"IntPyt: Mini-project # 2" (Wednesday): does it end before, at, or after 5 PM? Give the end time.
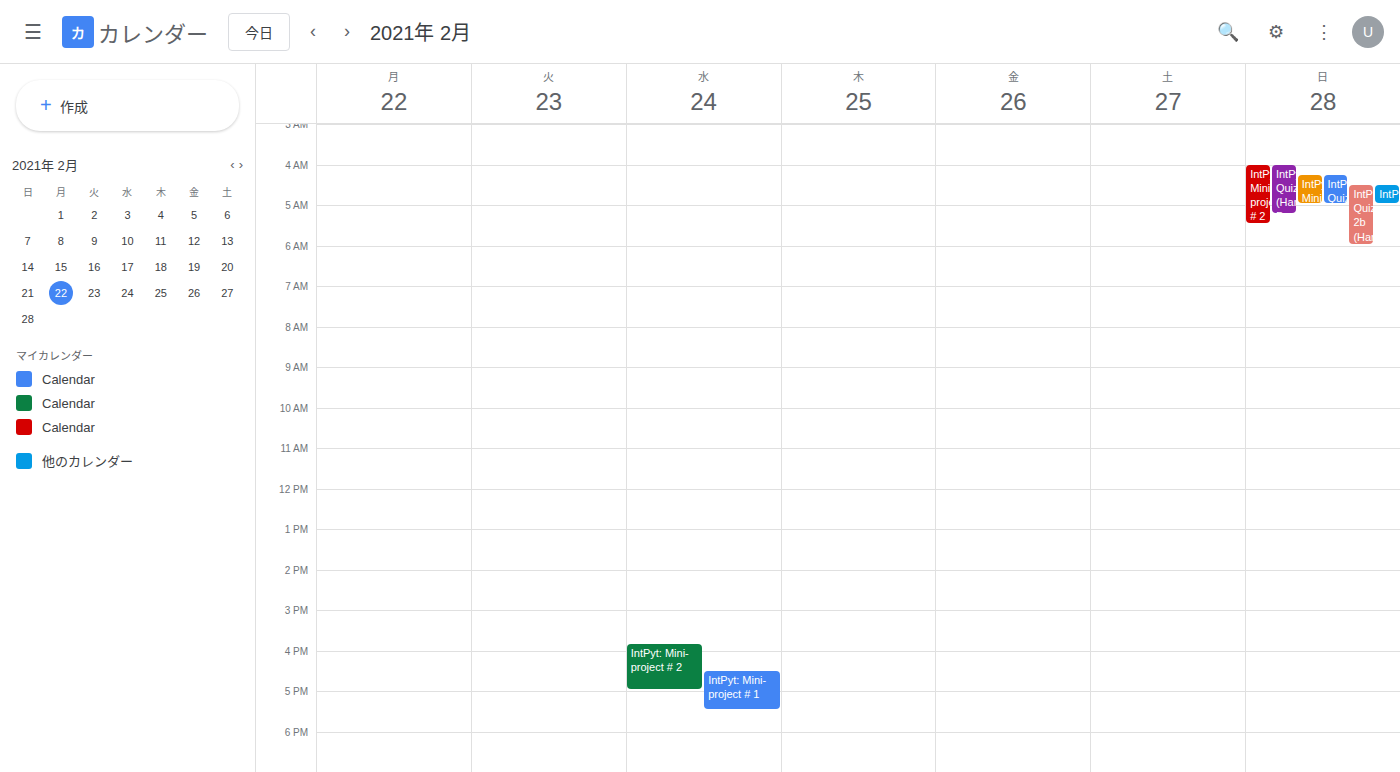
5:00 PM -- exactly at 5 PM, on the 5 PM line.